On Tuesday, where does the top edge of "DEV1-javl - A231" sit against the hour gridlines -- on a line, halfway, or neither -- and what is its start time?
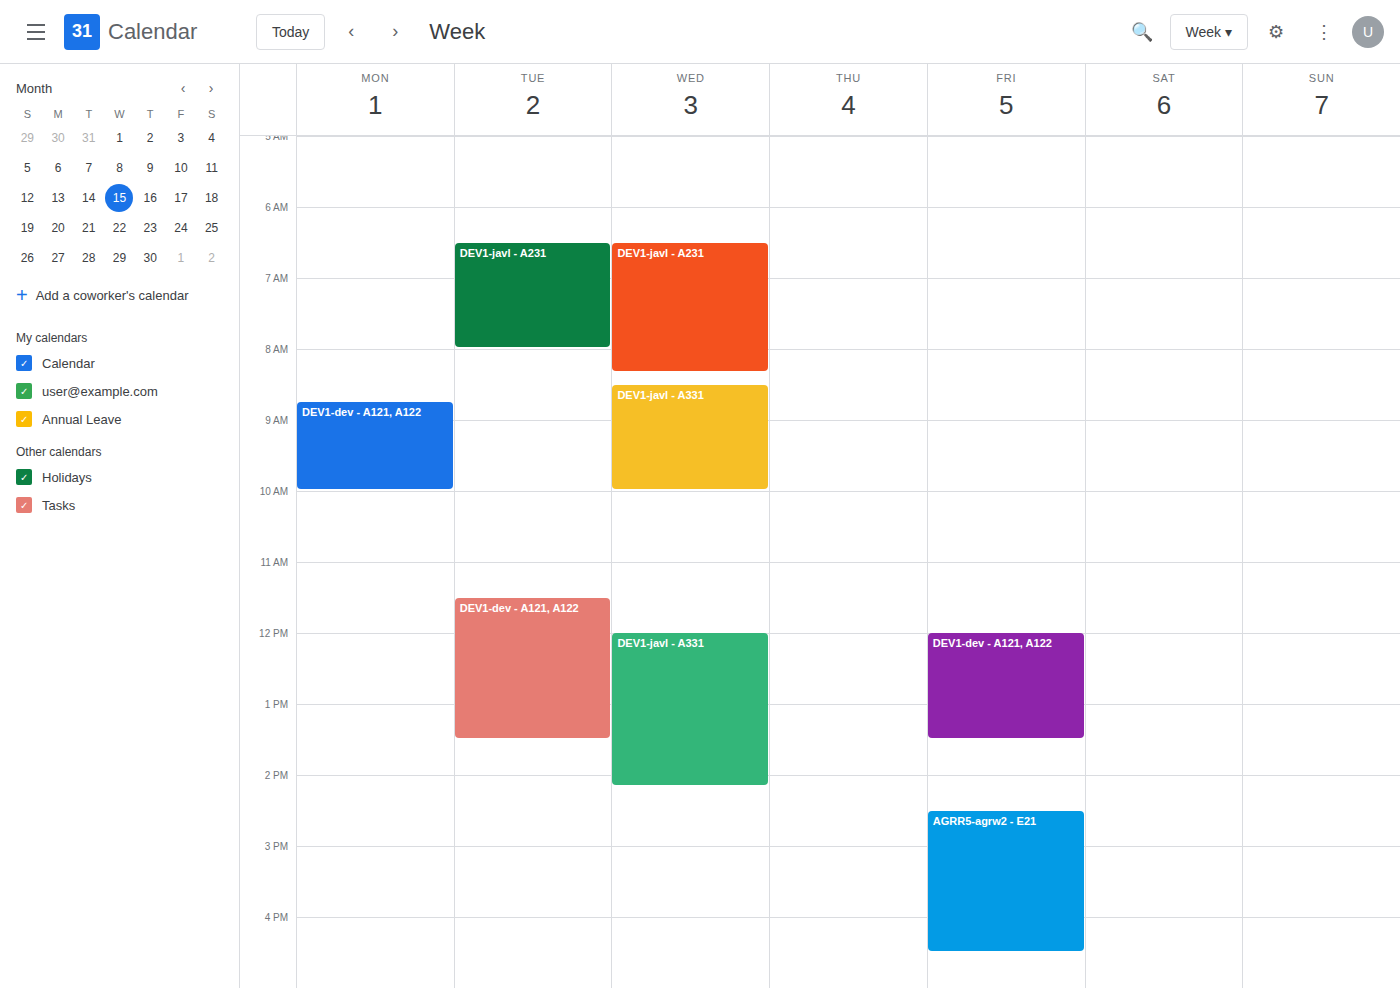
06:30 -- halfway between the 06:00 and 07:00 lines.